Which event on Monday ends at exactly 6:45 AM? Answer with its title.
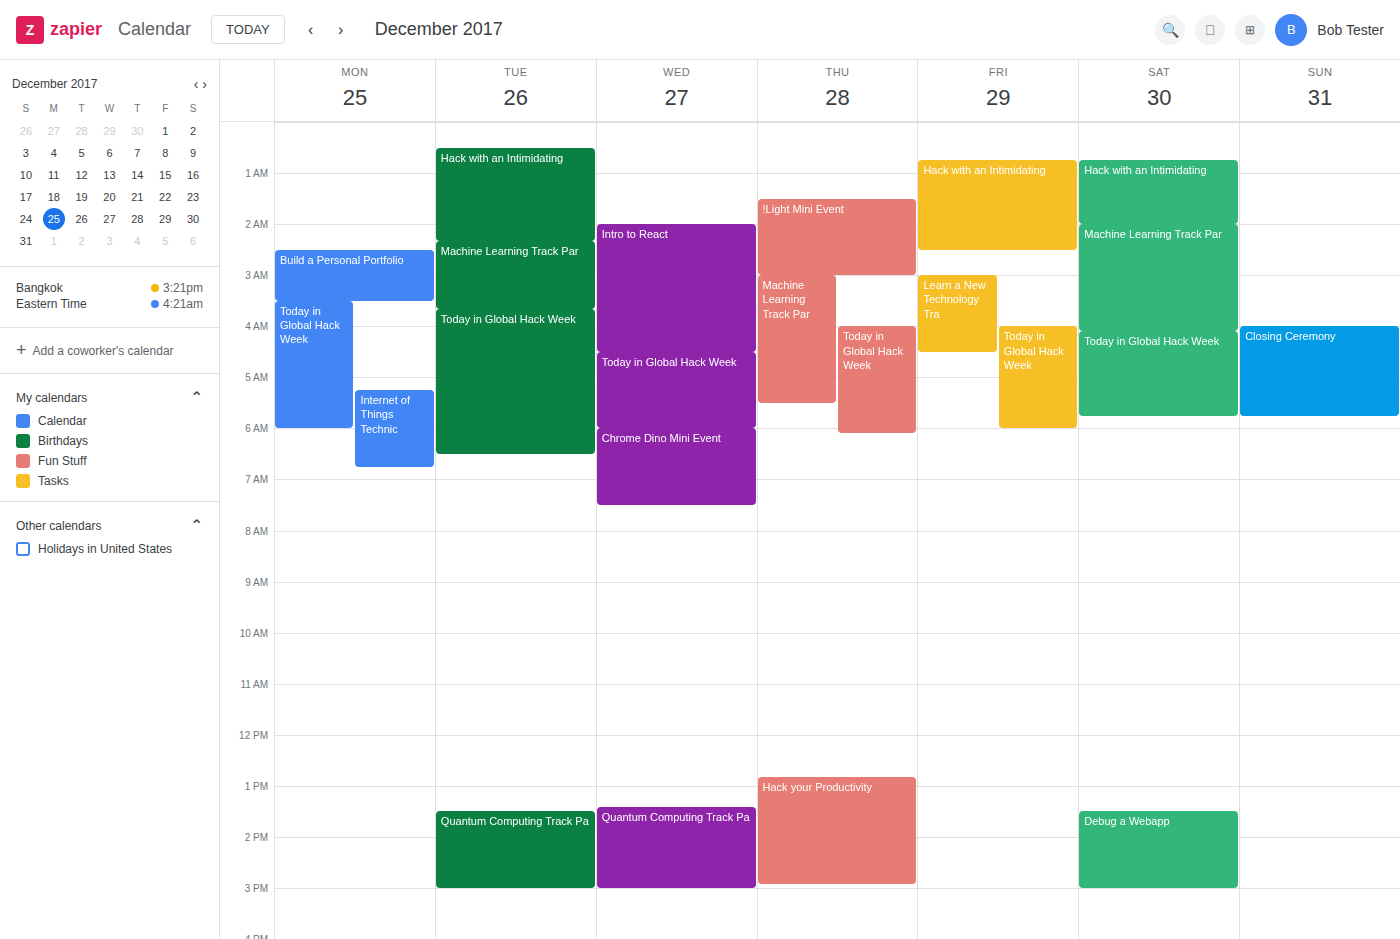
"Internet of Things Technic"